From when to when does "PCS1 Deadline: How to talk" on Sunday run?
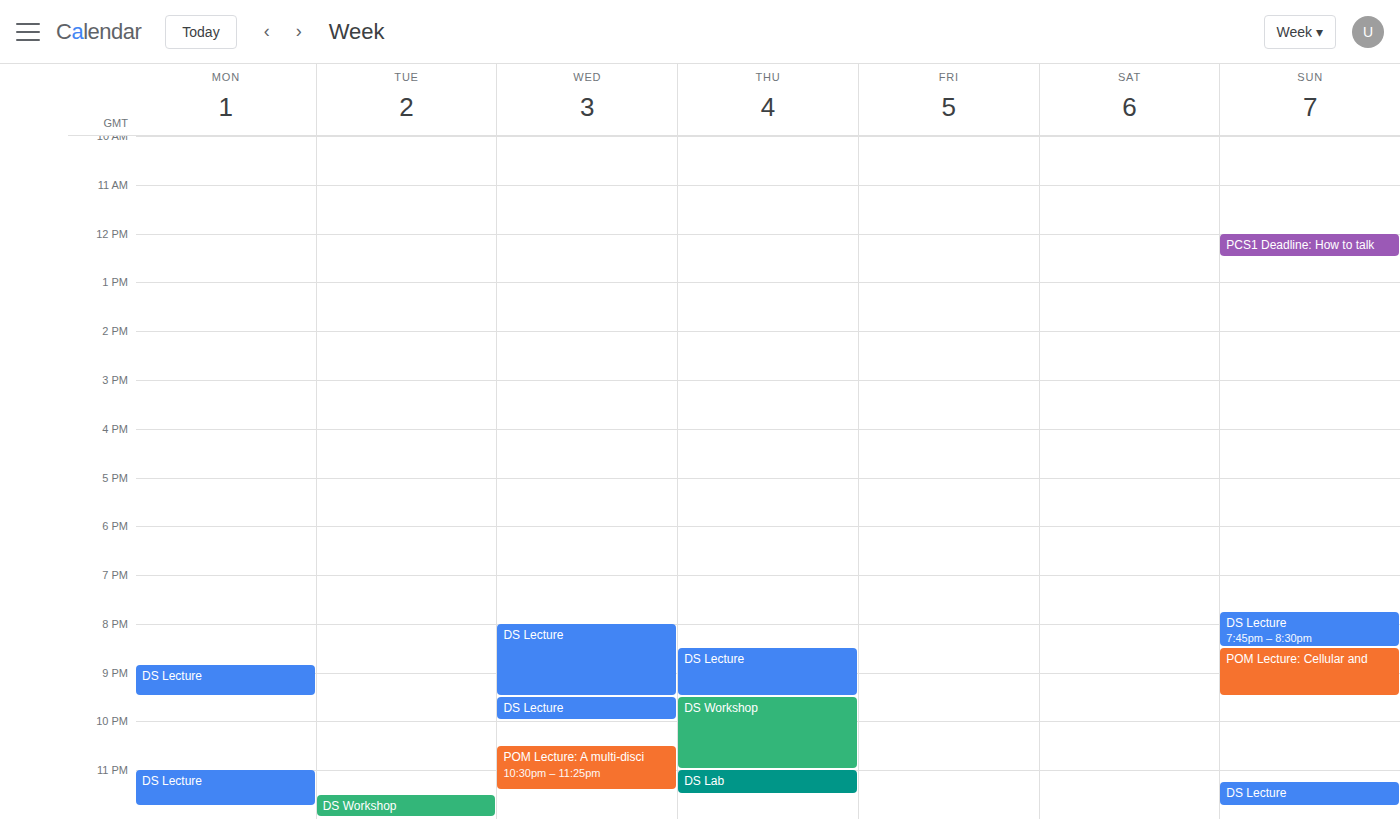
12:00 PM to 12:30 PM